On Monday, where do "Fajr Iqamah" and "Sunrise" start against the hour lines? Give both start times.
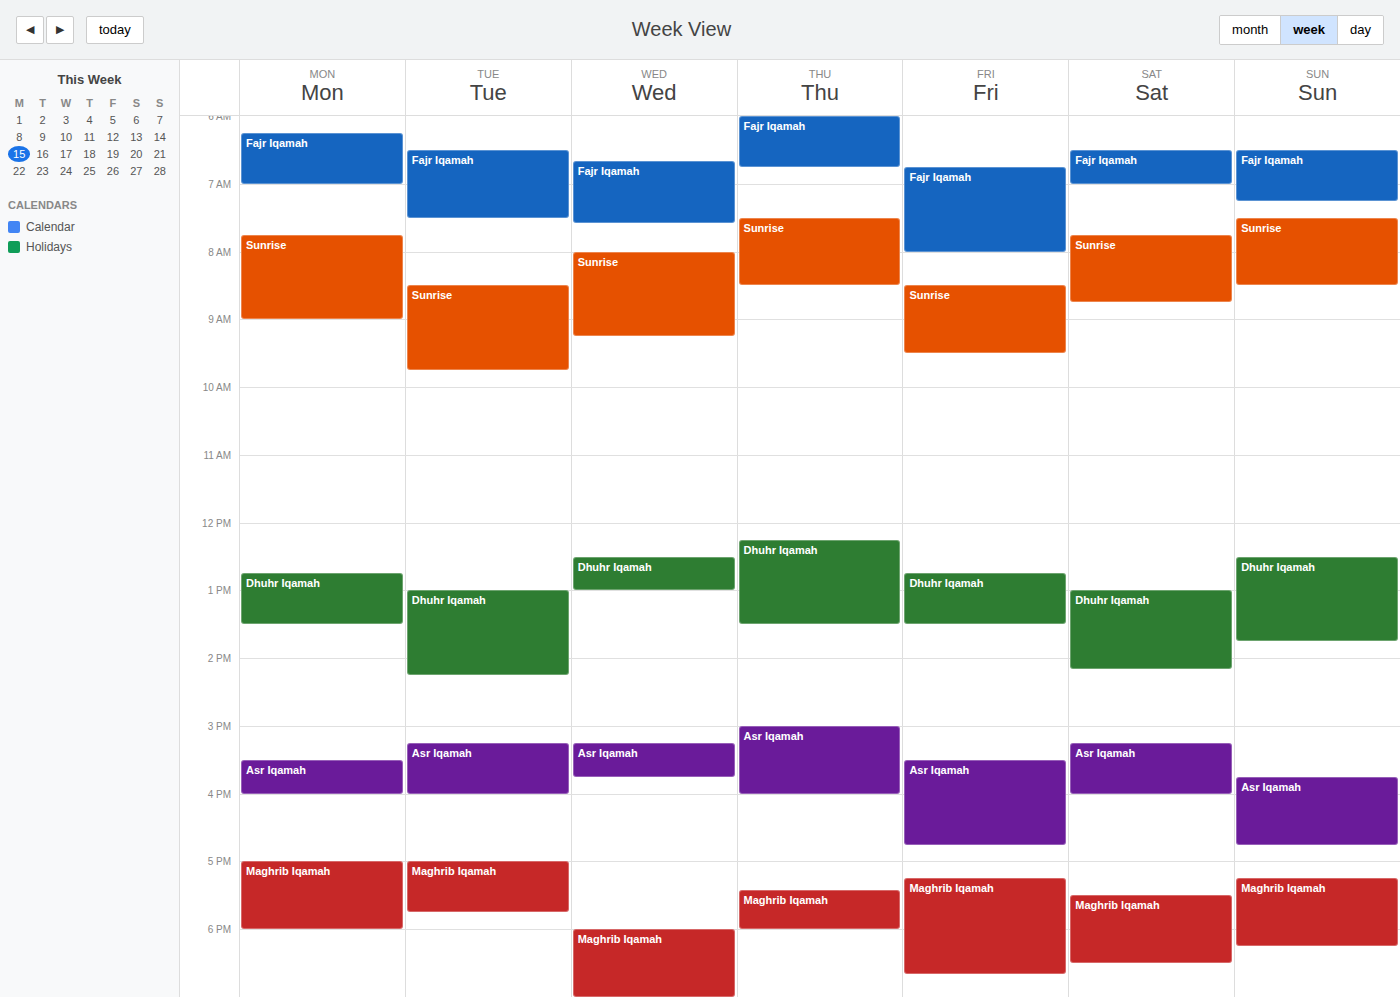
"Fajr Iqamah": 6:15 AM, neither: a quarter of the way from the 6 AM line to the 7 AM line. "Sunrise": 7:45 AM, neither: three quarters of the way from the 7 AM line to the 8 AM line.